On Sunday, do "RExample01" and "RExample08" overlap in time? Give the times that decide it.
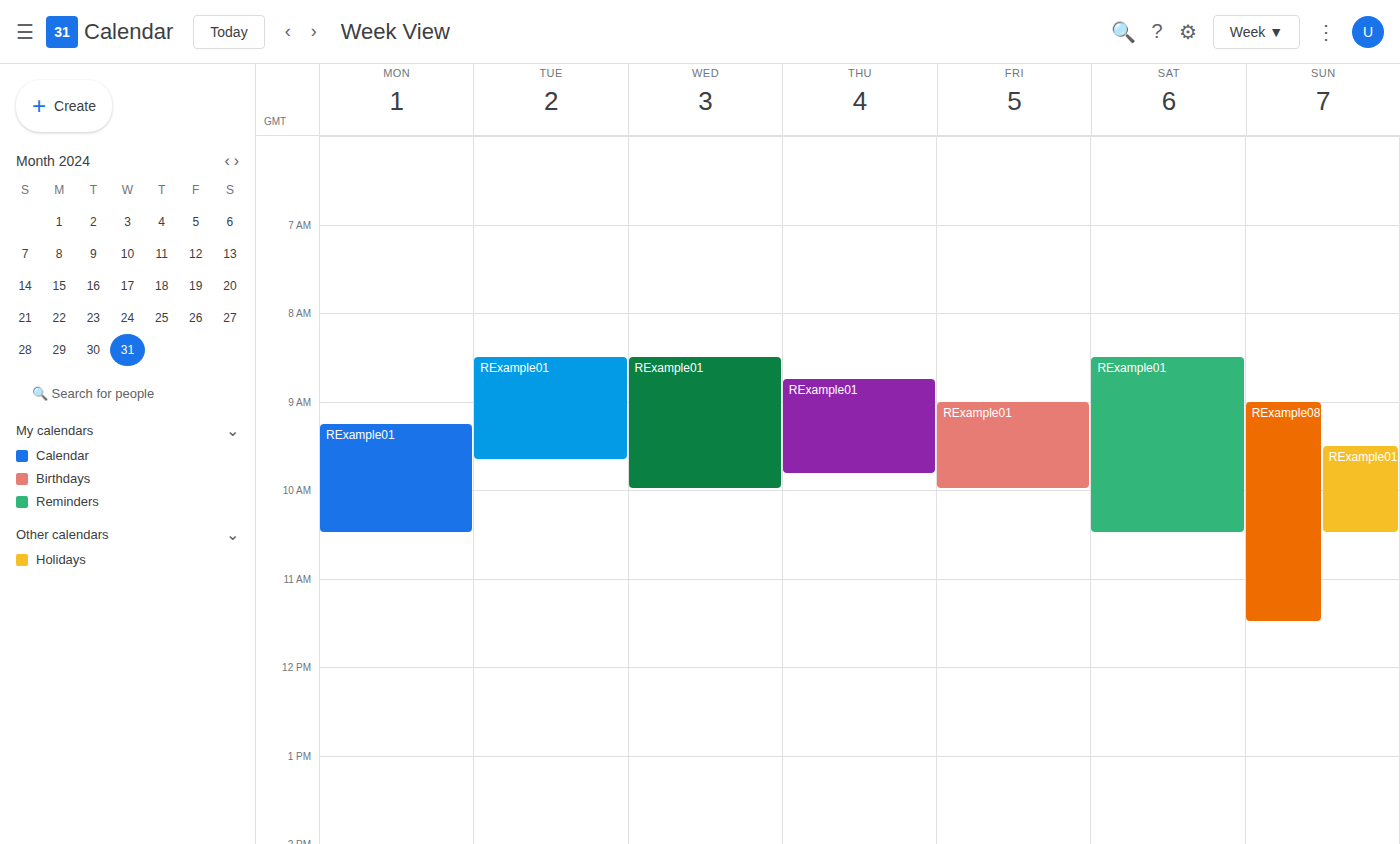
"RExample01" runs 09:30 to 10:30, inside "RExample08" -- they overlap.